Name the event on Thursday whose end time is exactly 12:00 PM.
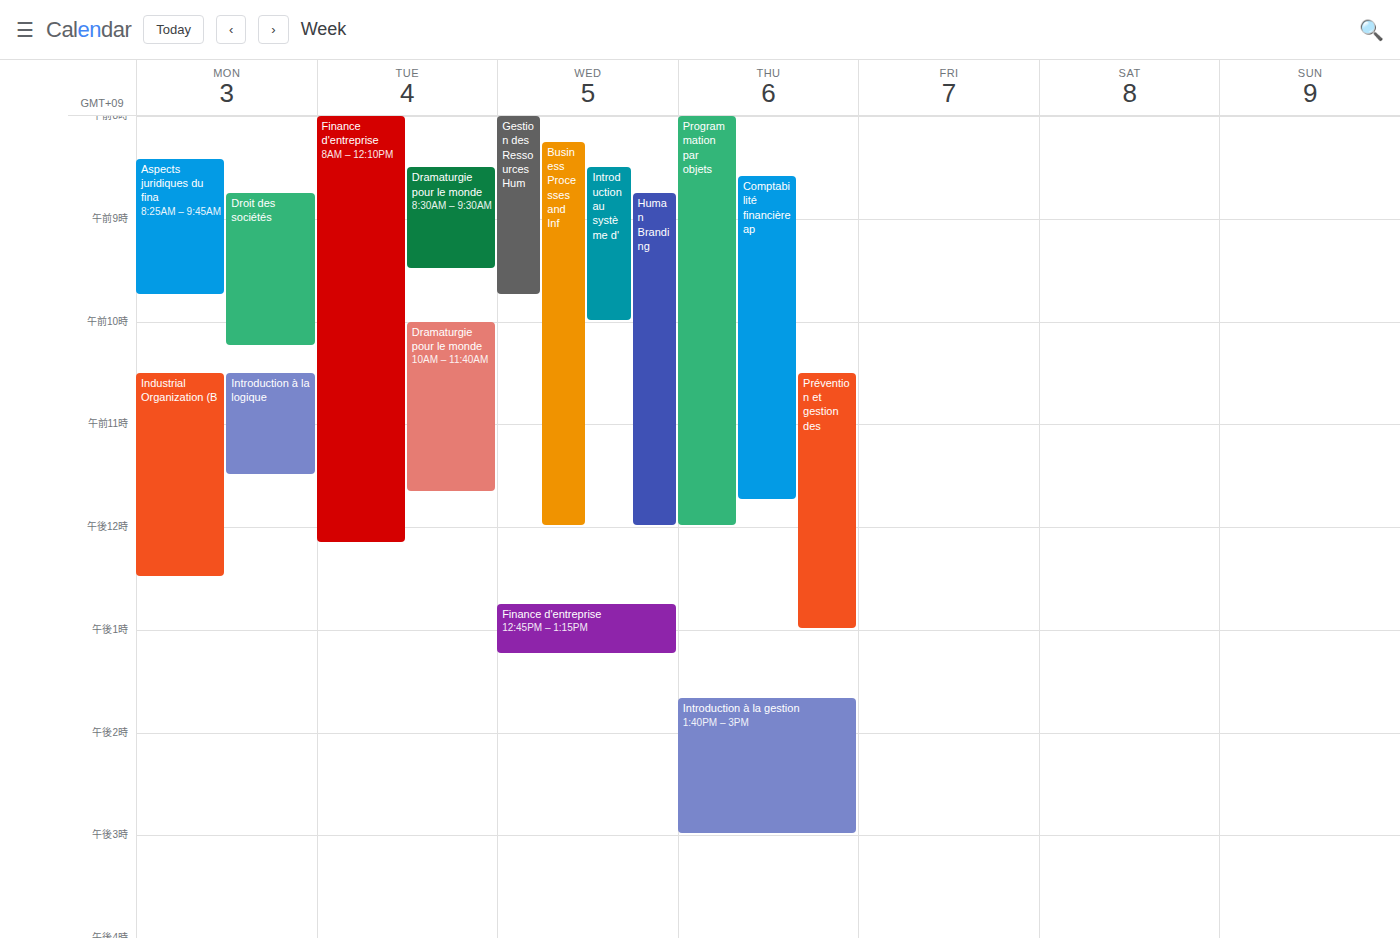
"Programmation par objets"